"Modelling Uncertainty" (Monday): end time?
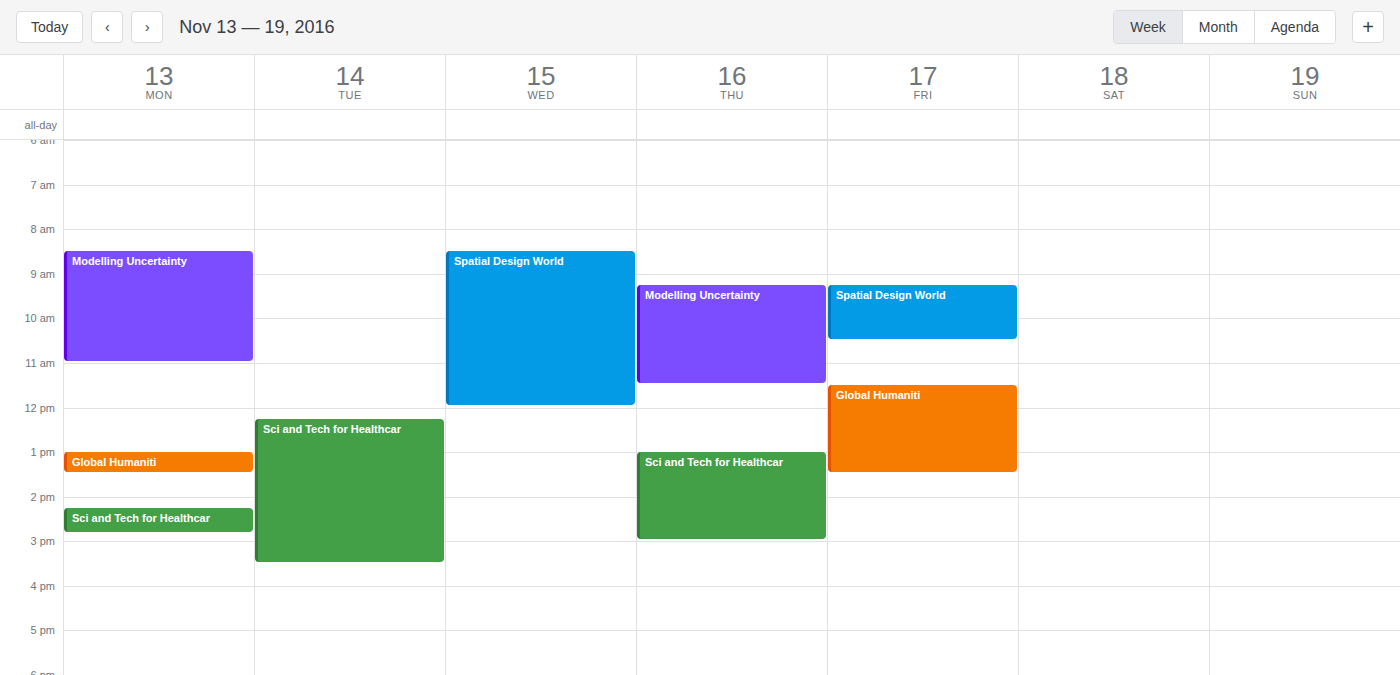
11:00